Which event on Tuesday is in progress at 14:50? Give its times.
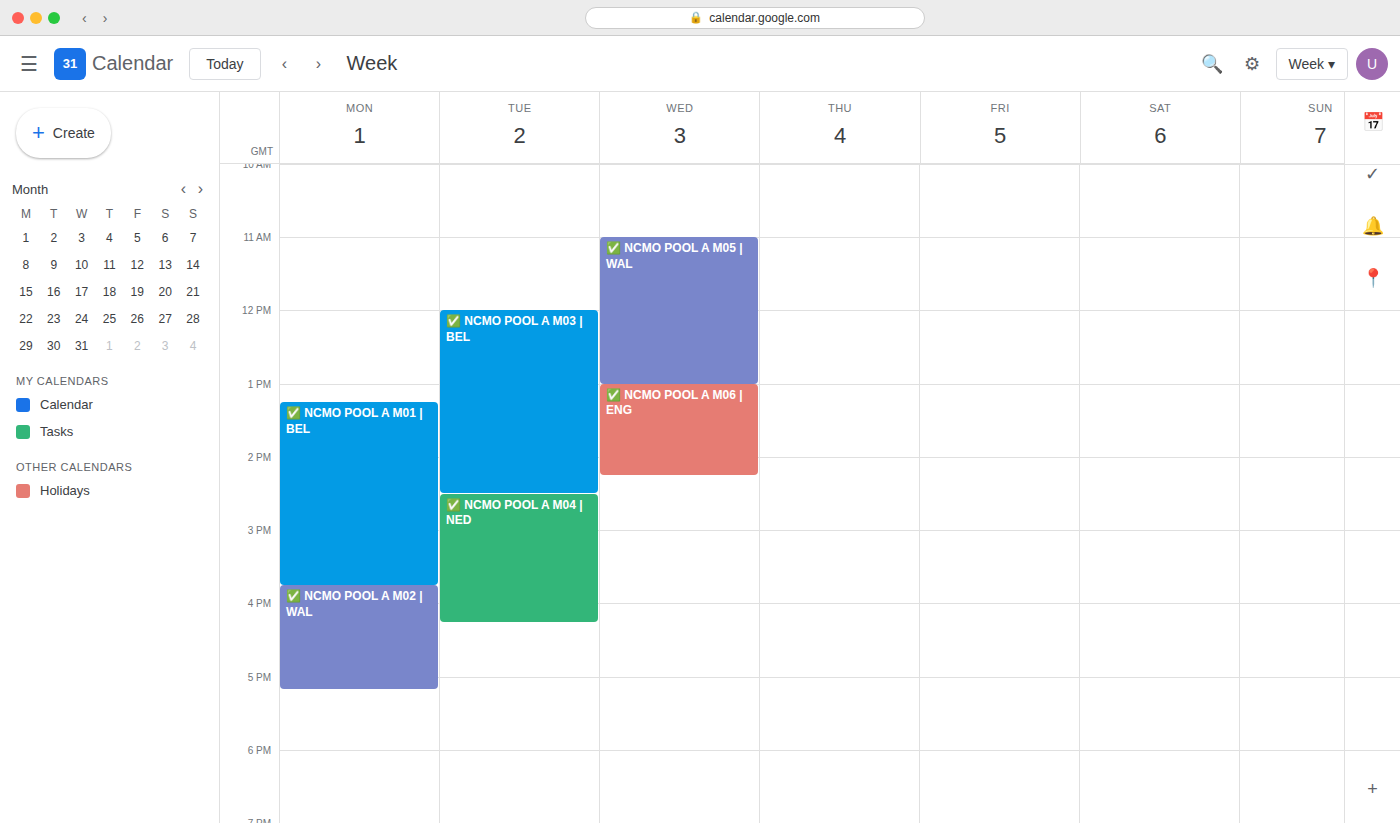
"✅ NCMO POOL A M04 | NED", 14:30 to 16:15